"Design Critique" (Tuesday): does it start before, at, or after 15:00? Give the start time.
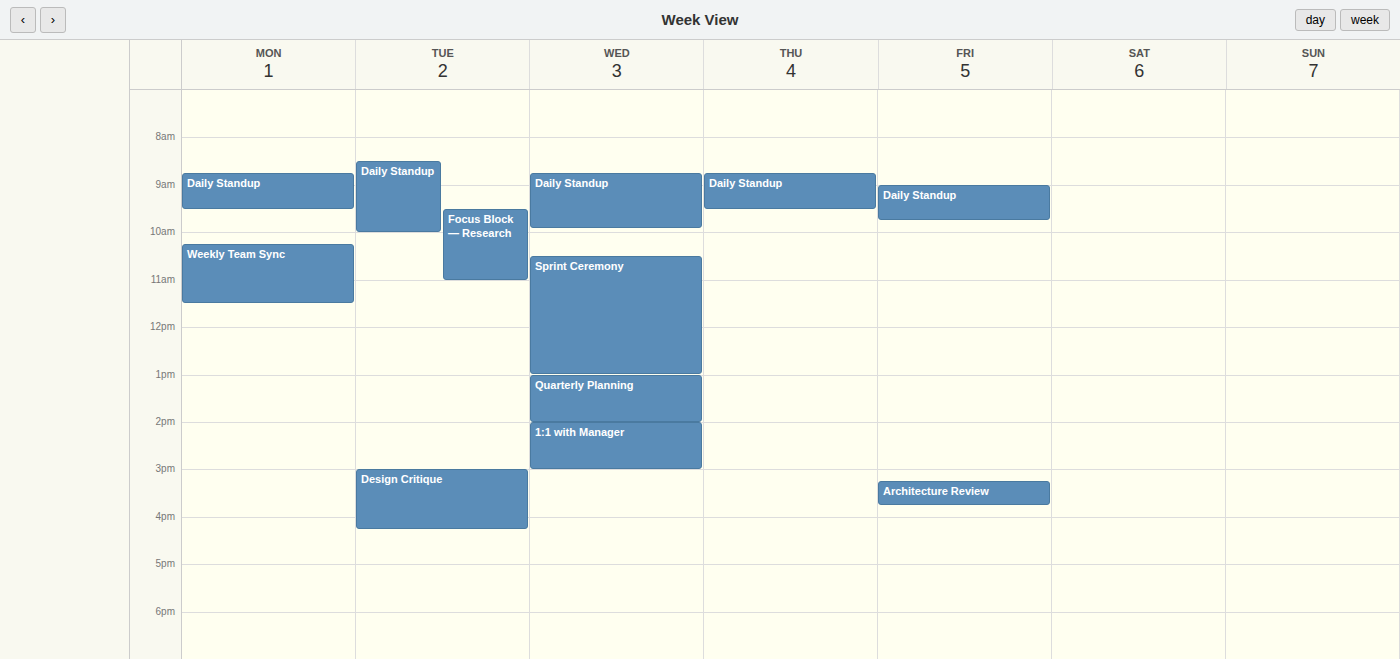
15:00 -- exactly at 15:00, on the 15:00 line.